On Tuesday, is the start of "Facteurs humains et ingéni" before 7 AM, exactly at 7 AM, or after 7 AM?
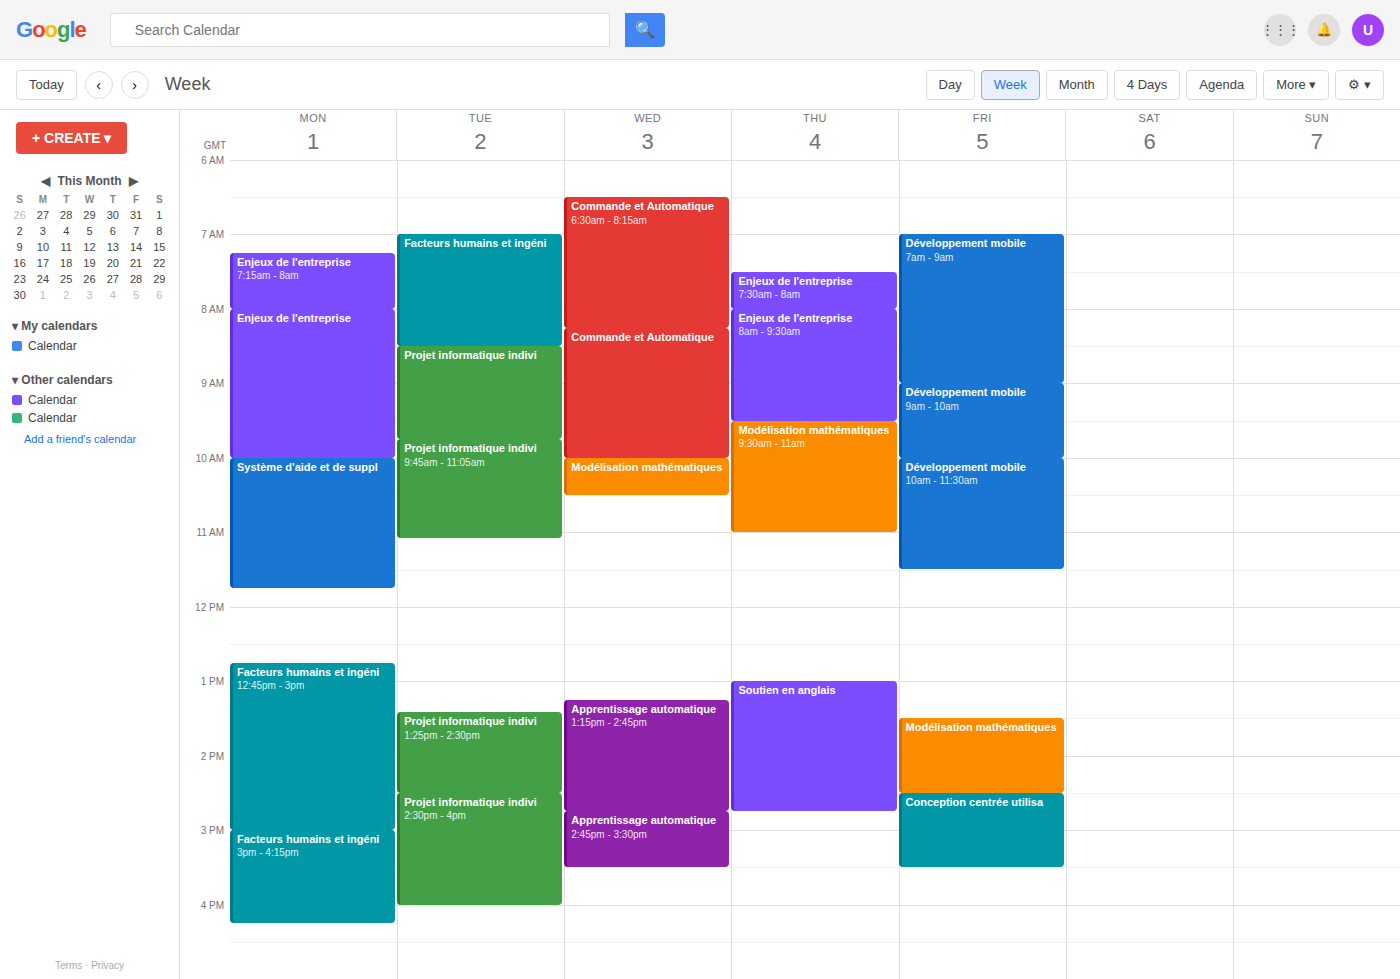
7:00 AM -- exactly at 7 AM, on the 7 AM line.